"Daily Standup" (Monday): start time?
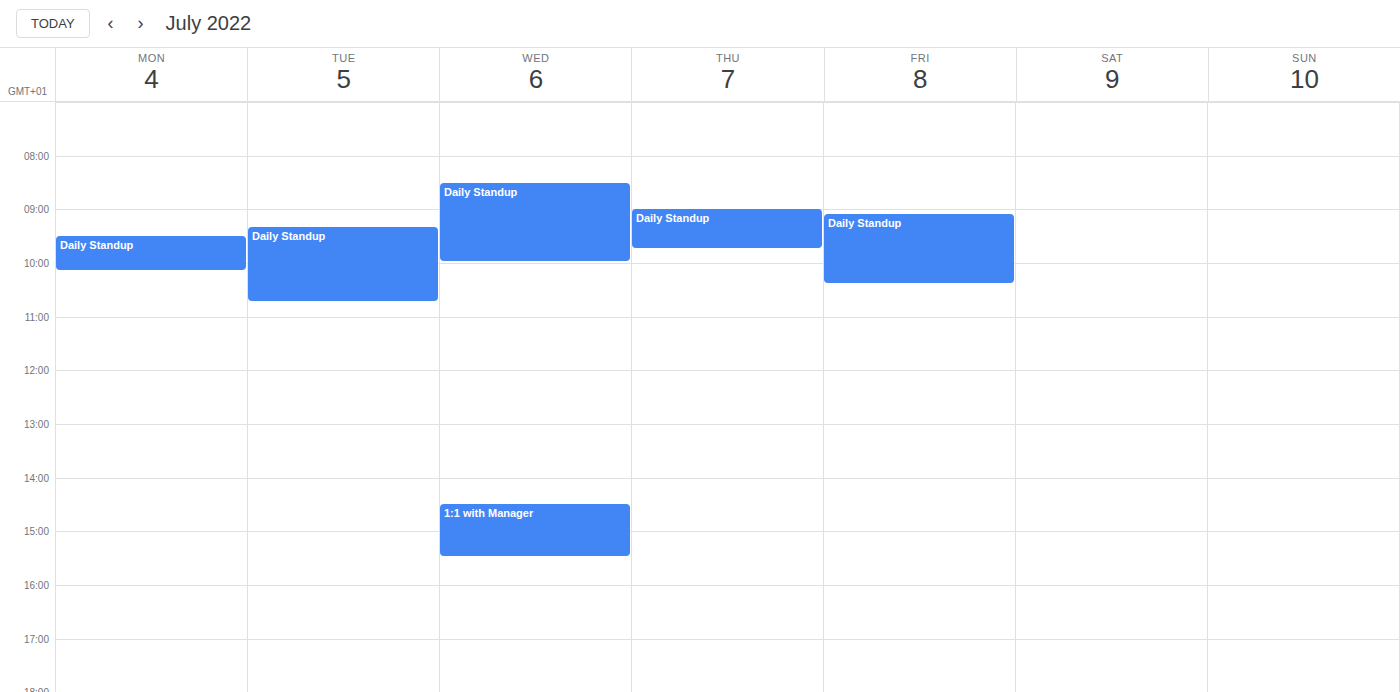
9:30 AM